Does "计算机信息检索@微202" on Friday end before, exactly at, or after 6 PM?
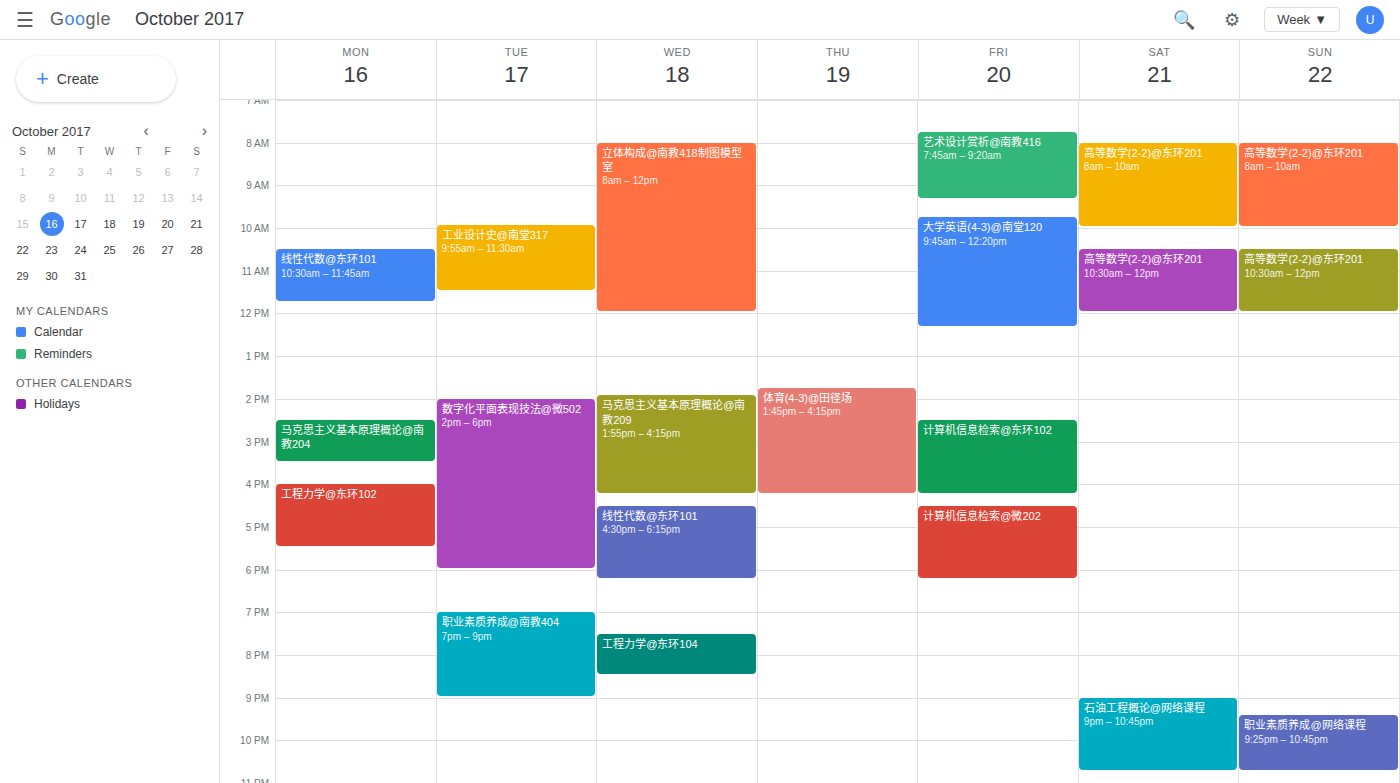
6:15 PM -- after 6 PM, 15 minutes below the 6 PM line.